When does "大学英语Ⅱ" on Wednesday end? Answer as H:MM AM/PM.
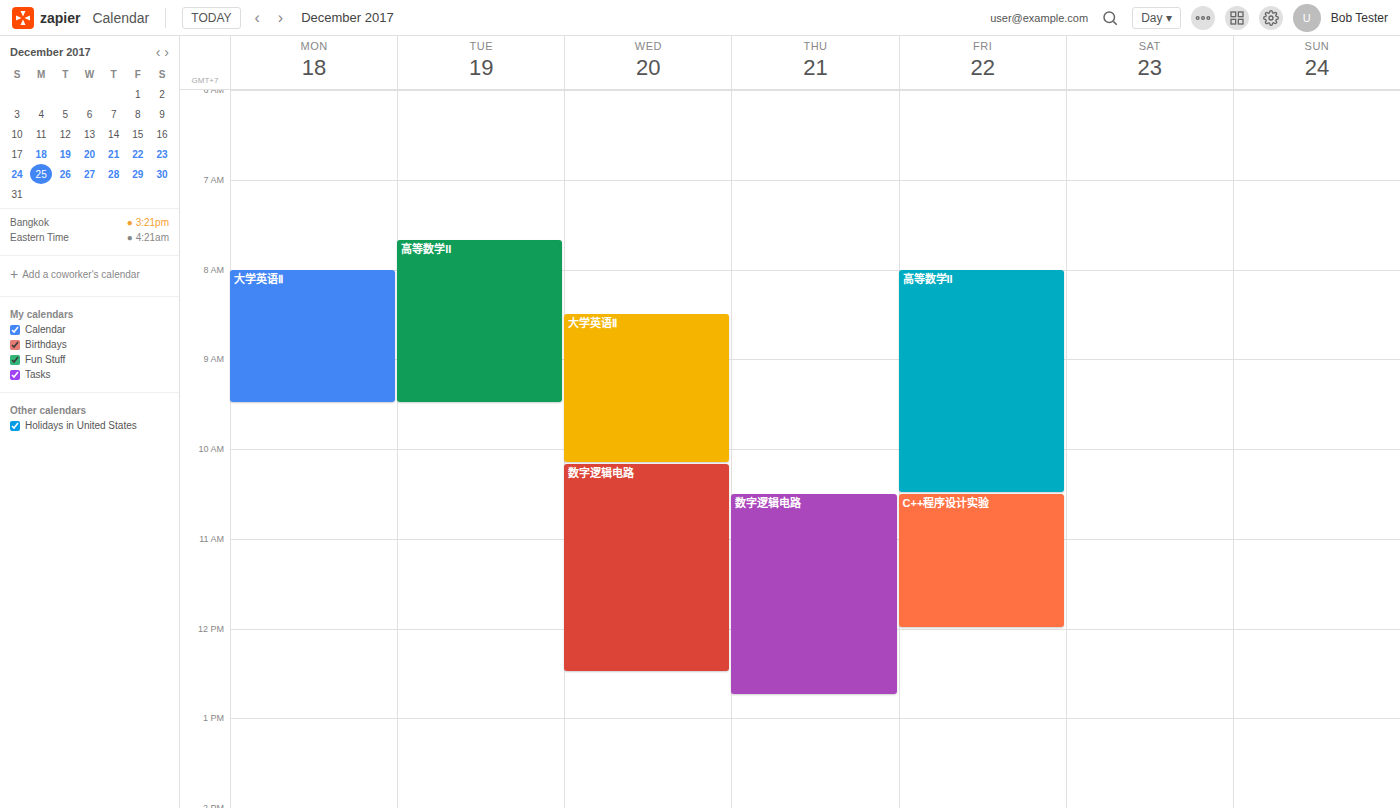
10:10 AM